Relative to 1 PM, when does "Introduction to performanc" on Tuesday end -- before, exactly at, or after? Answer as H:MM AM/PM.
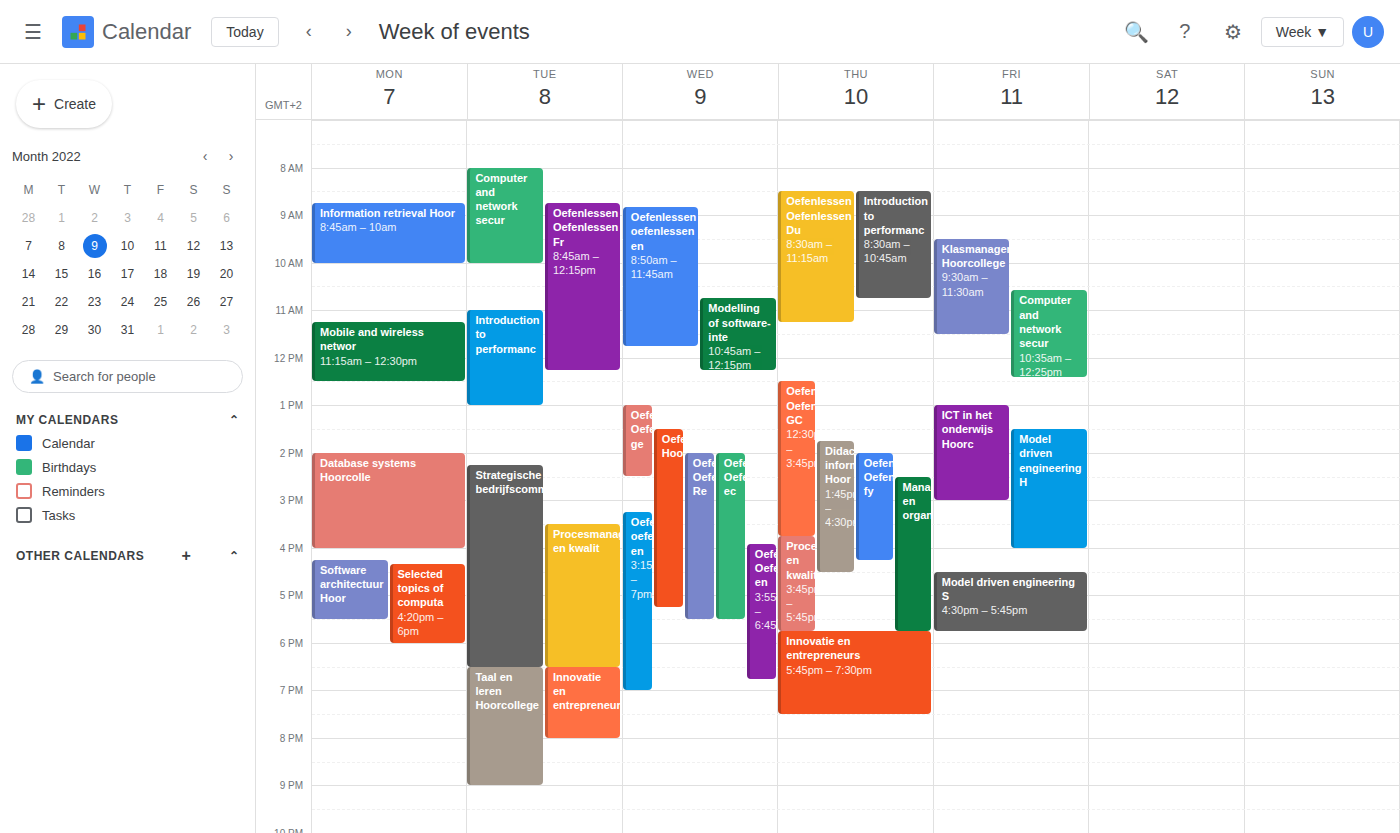
1:00 PM -- exactly at 1 PM, on the 1 PM line.